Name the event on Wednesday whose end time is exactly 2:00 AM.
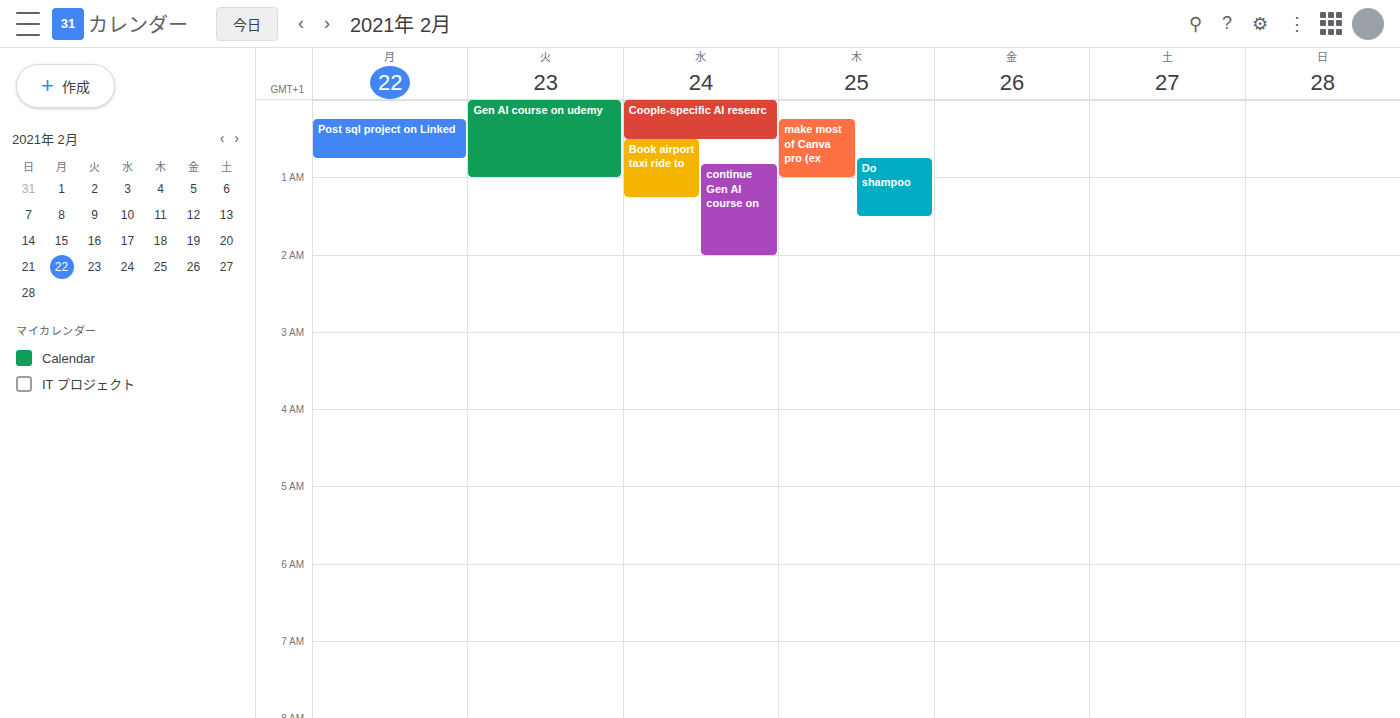
"continue Gen AI course on"